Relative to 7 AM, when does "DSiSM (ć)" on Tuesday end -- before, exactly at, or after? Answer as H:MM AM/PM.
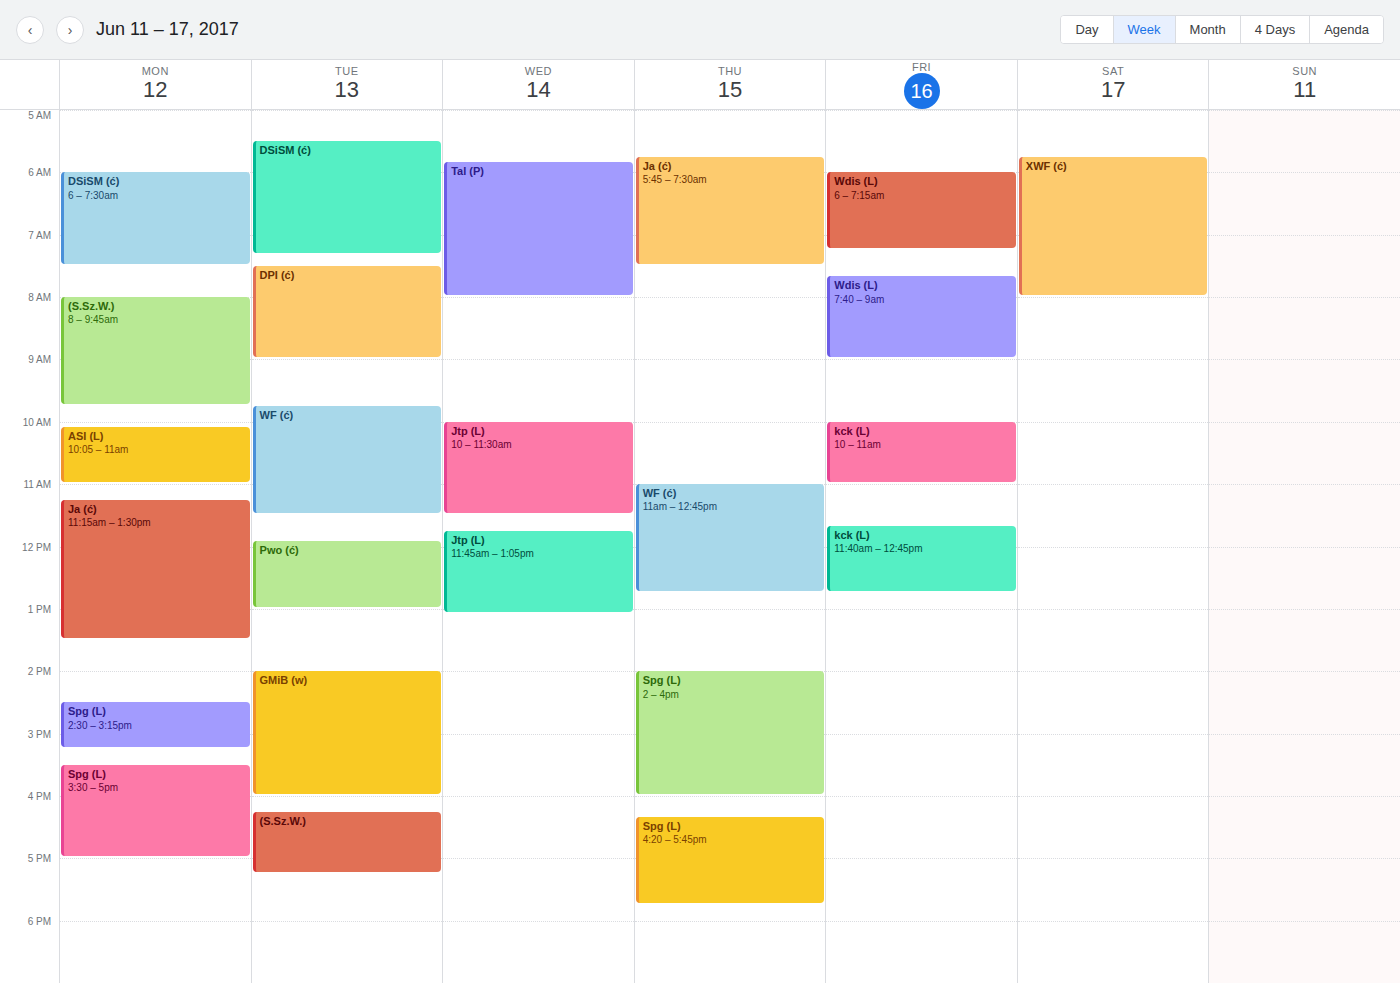
7:20 AM -- after 7 AM, 20 minutes below the 7 AM line.